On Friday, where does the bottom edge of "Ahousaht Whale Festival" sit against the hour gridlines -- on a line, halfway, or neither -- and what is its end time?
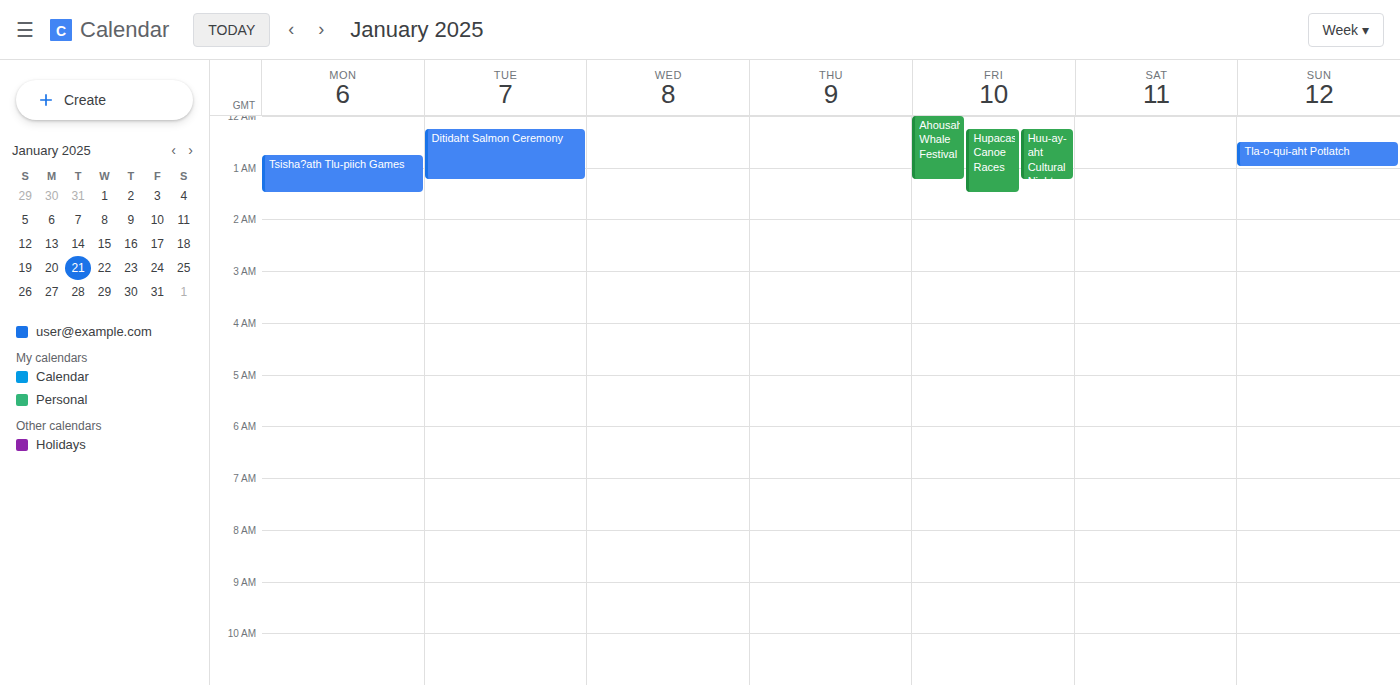
1:15 AM -- neither: a quarter of the way from the 1 AM line to the 2 AM line.